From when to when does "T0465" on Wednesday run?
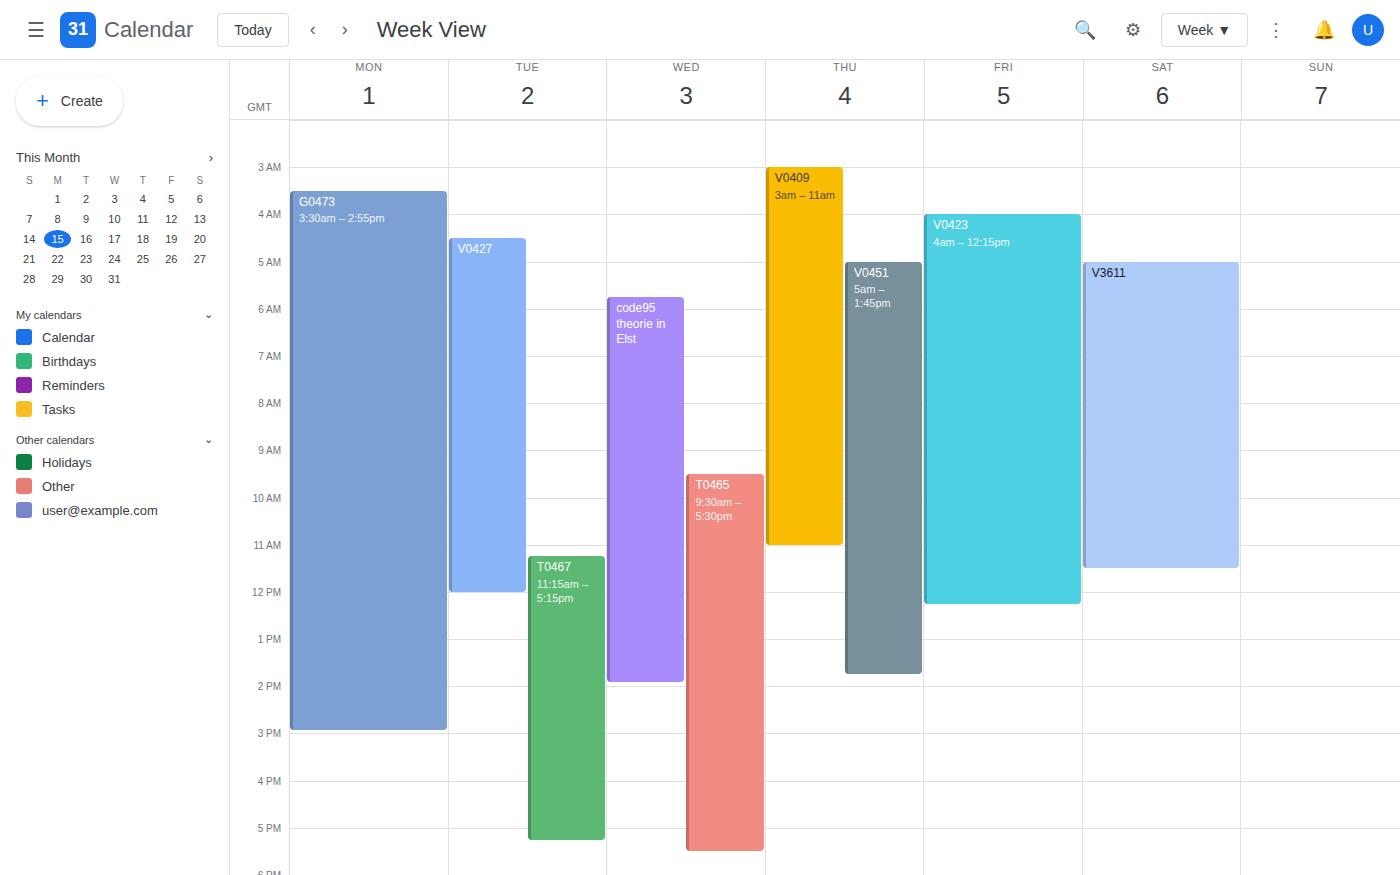
9:30 AM to 5:30 PM